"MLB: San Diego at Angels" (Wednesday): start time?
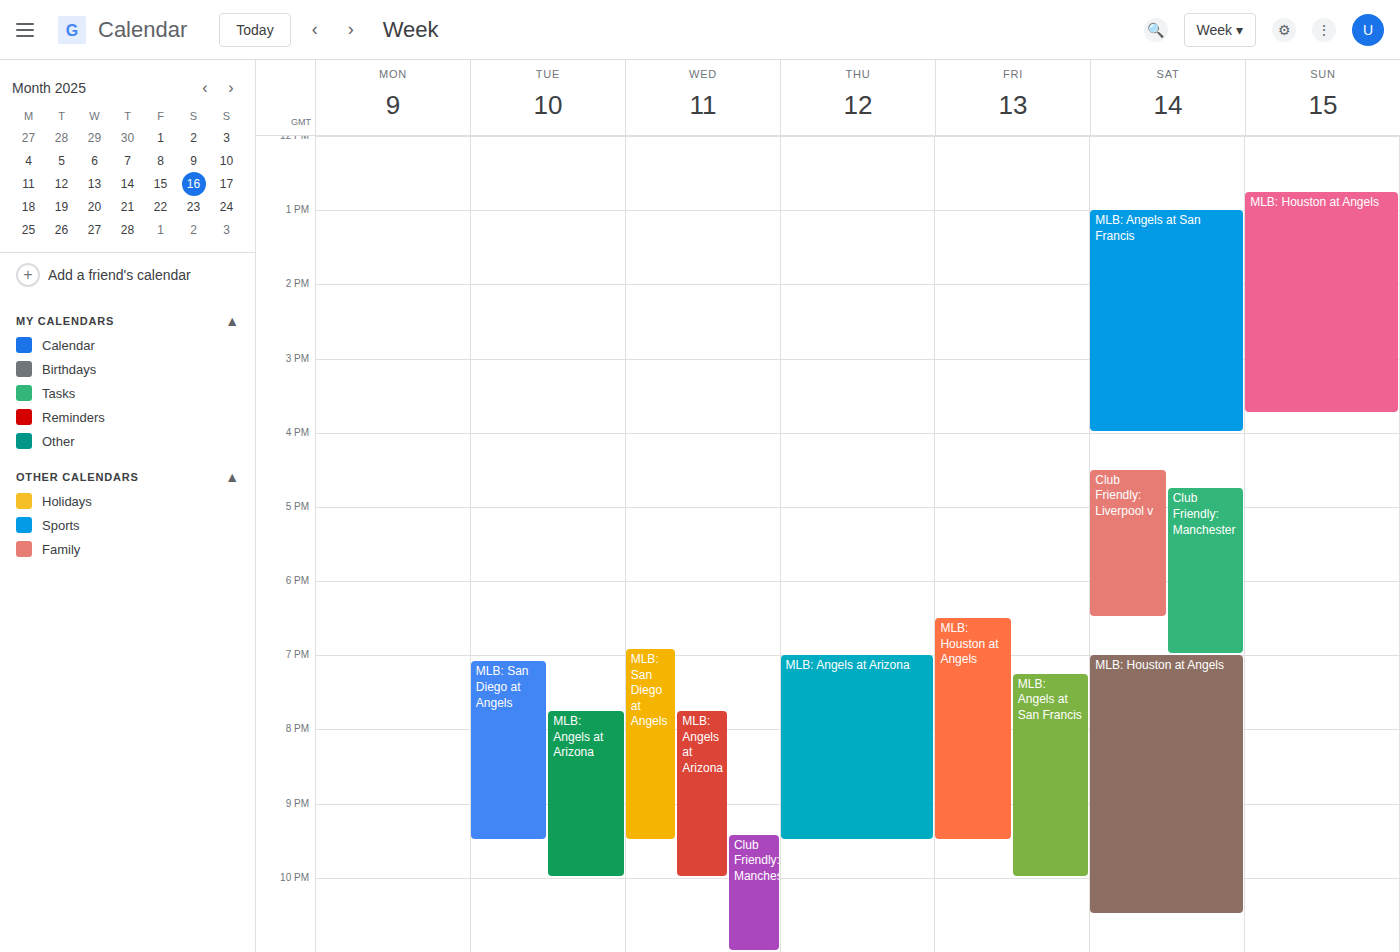
6:55 PM